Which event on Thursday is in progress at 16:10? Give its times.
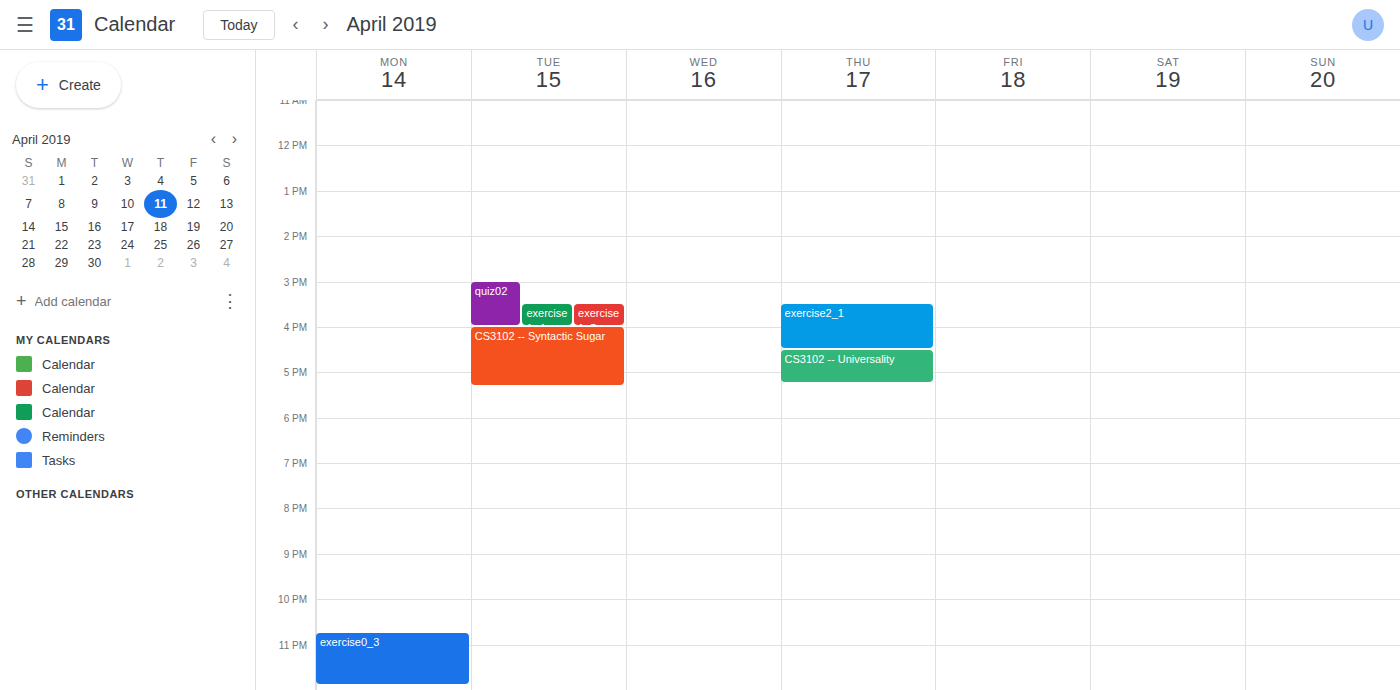
"exercise2_1", 15:30 to 16:30